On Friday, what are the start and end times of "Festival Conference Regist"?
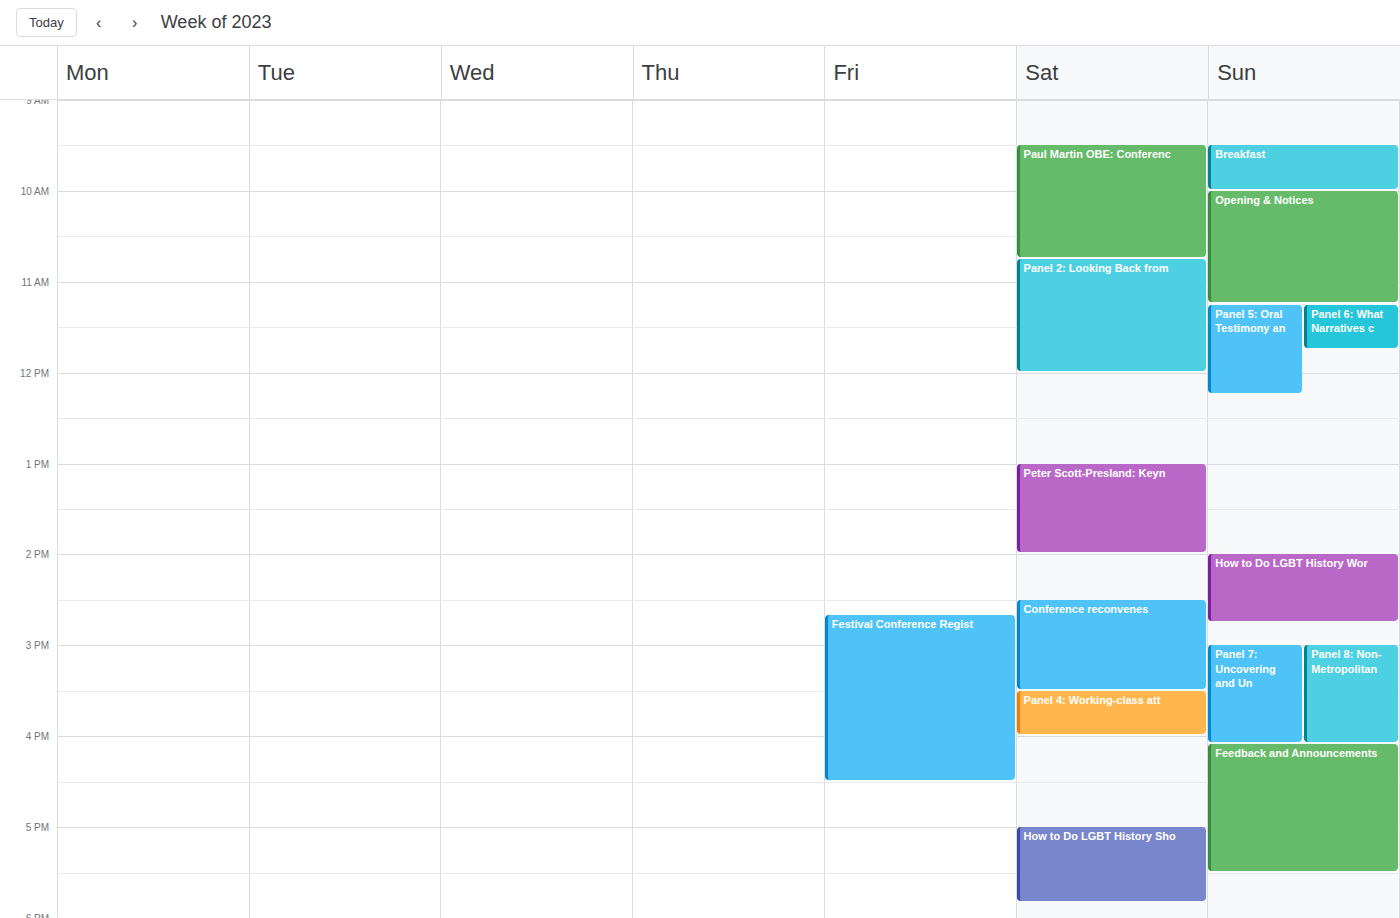
2:40 PM to 4:30 PM